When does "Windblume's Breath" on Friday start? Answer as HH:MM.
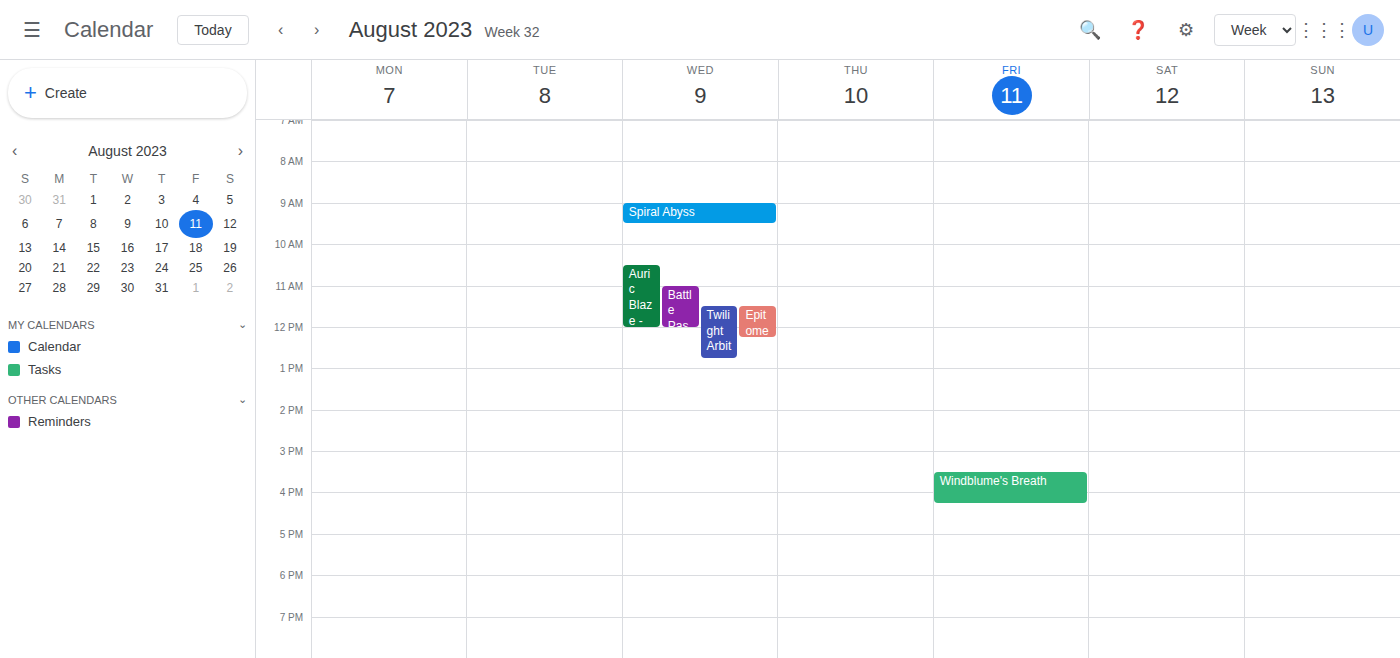
15:30